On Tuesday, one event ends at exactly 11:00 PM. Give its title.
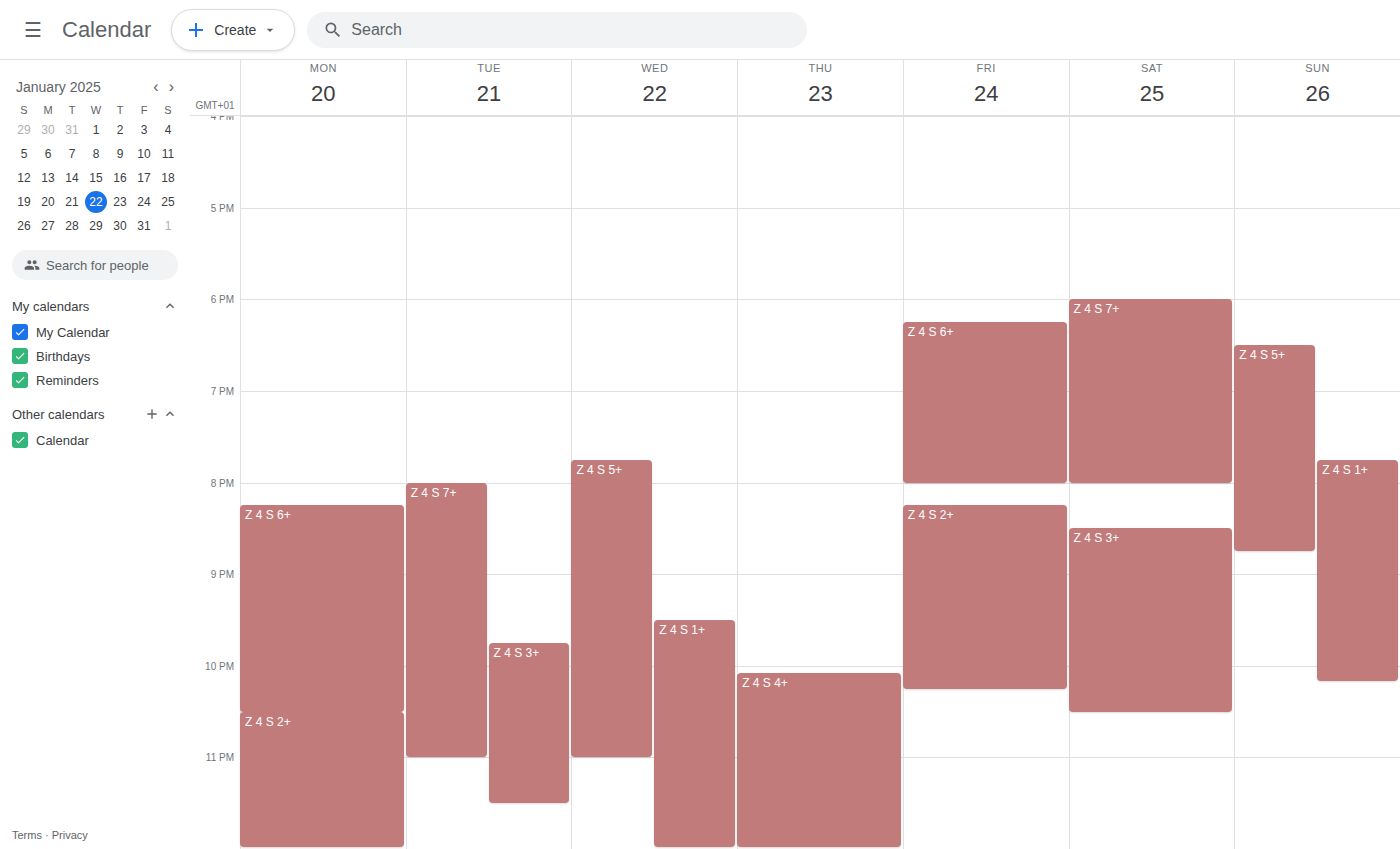
"Z 4 S 7+"